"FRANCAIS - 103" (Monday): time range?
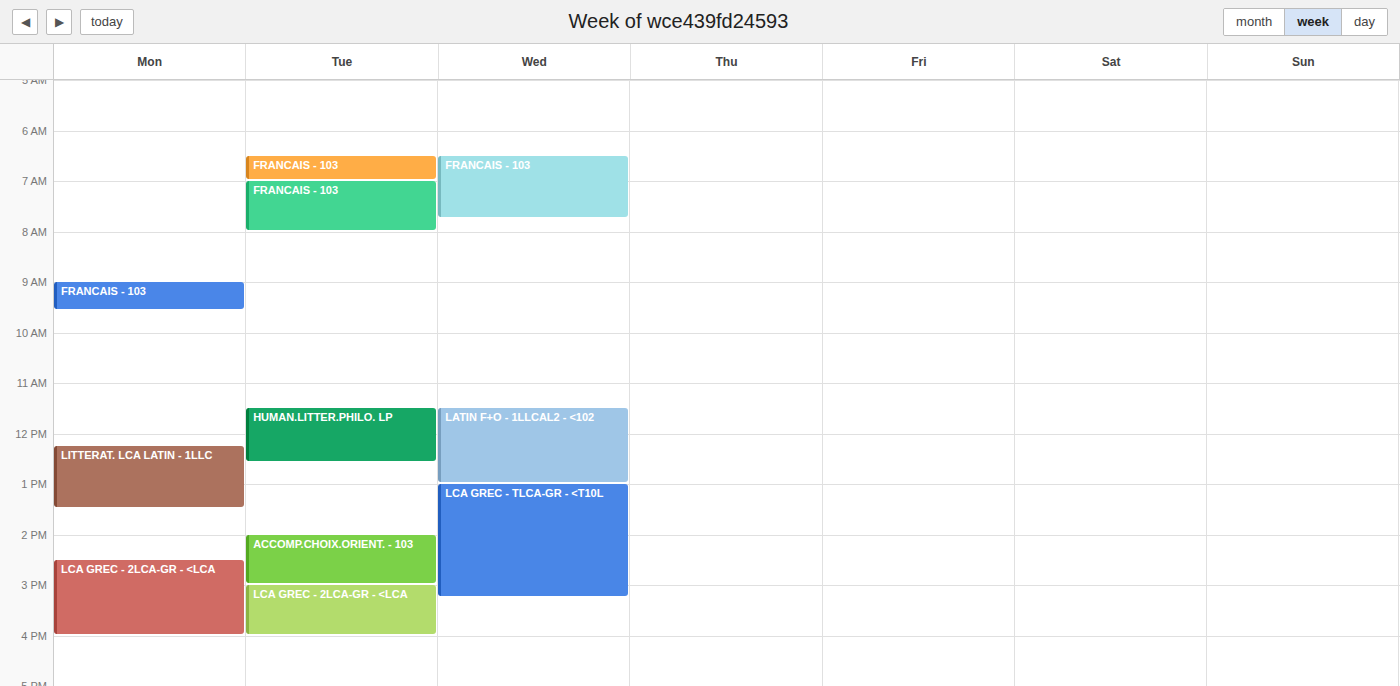
9:00 AM to 9:35 AM